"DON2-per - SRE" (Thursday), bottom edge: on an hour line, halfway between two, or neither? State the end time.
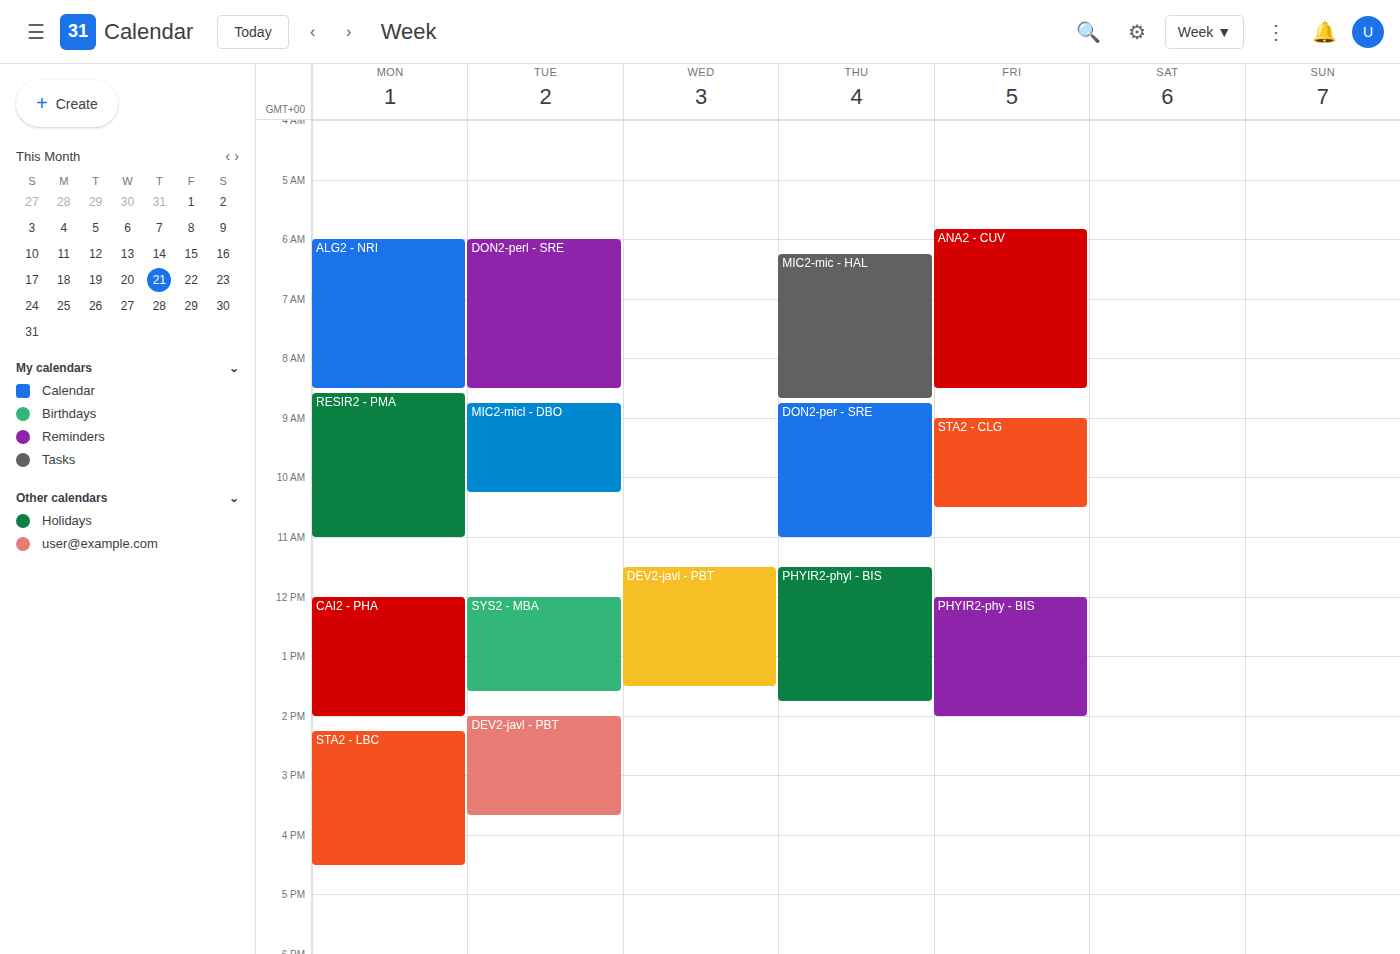
11:00 AM -- exactly on the 11 AM line.